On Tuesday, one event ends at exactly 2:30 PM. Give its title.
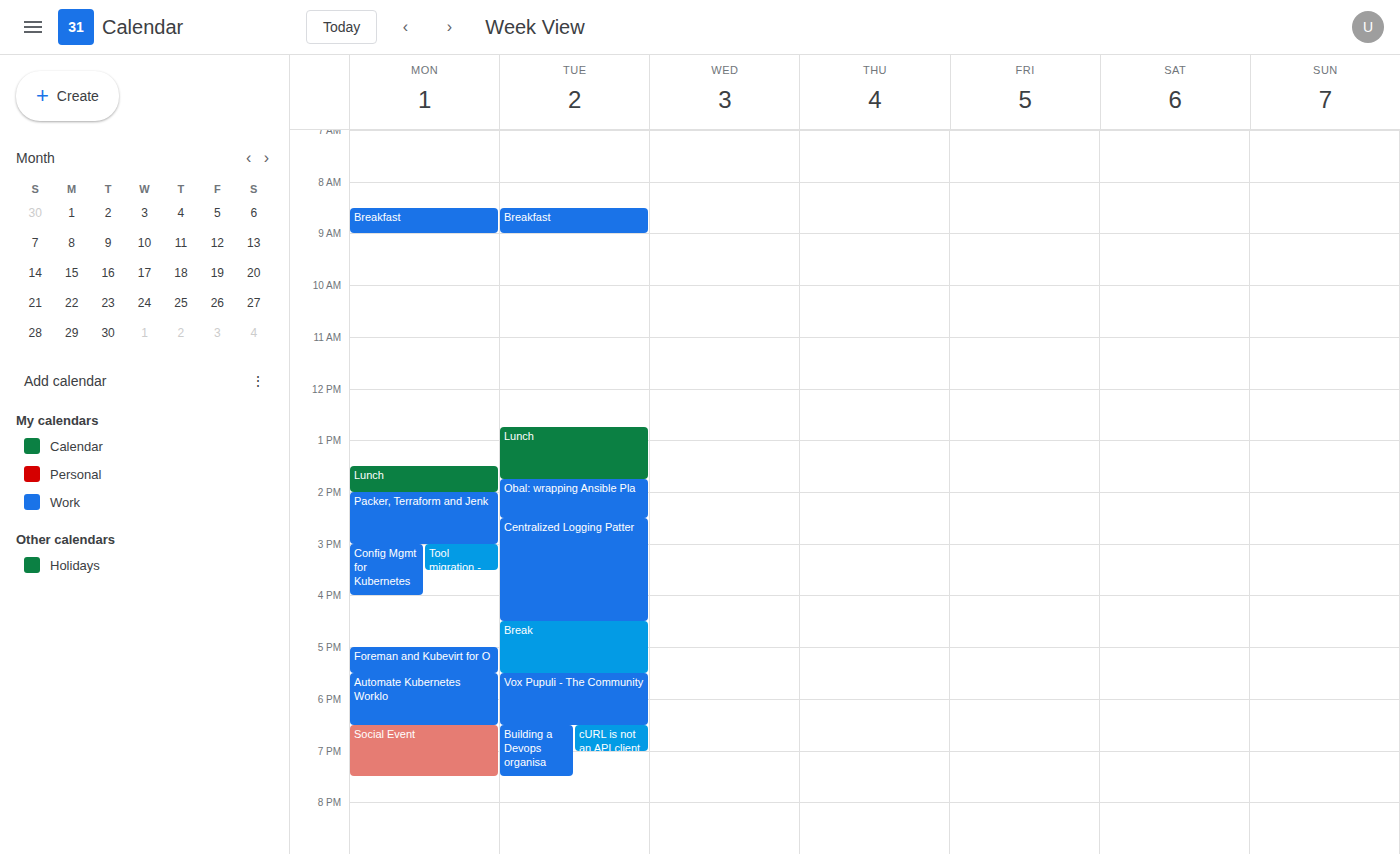
"Obal: wrapping Ansible Pla"